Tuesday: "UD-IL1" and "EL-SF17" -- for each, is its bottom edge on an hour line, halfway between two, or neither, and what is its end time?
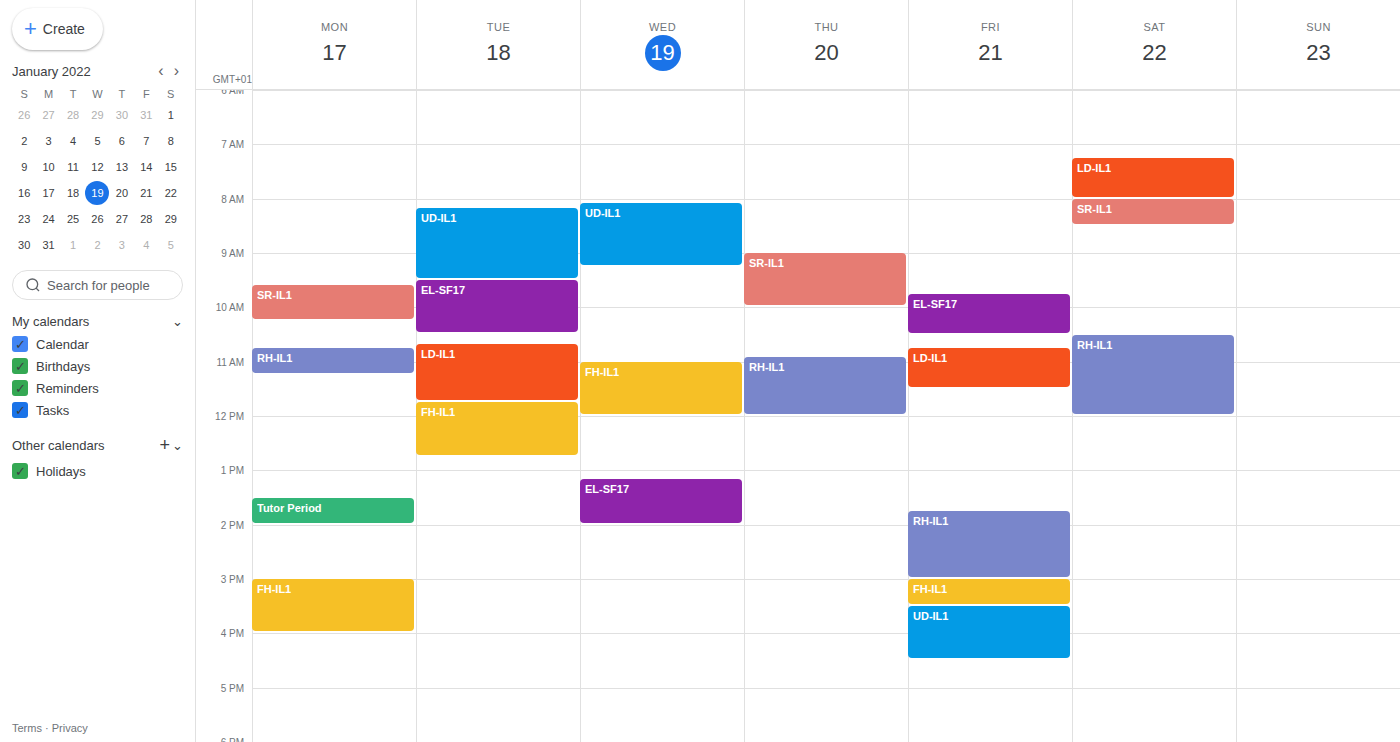
"UD-IL1": 09:30, halfway between the 09:00 and 10:00 lines. "EL-SF17": 10:30, halfway between the 10:00 and 11:00 lines.